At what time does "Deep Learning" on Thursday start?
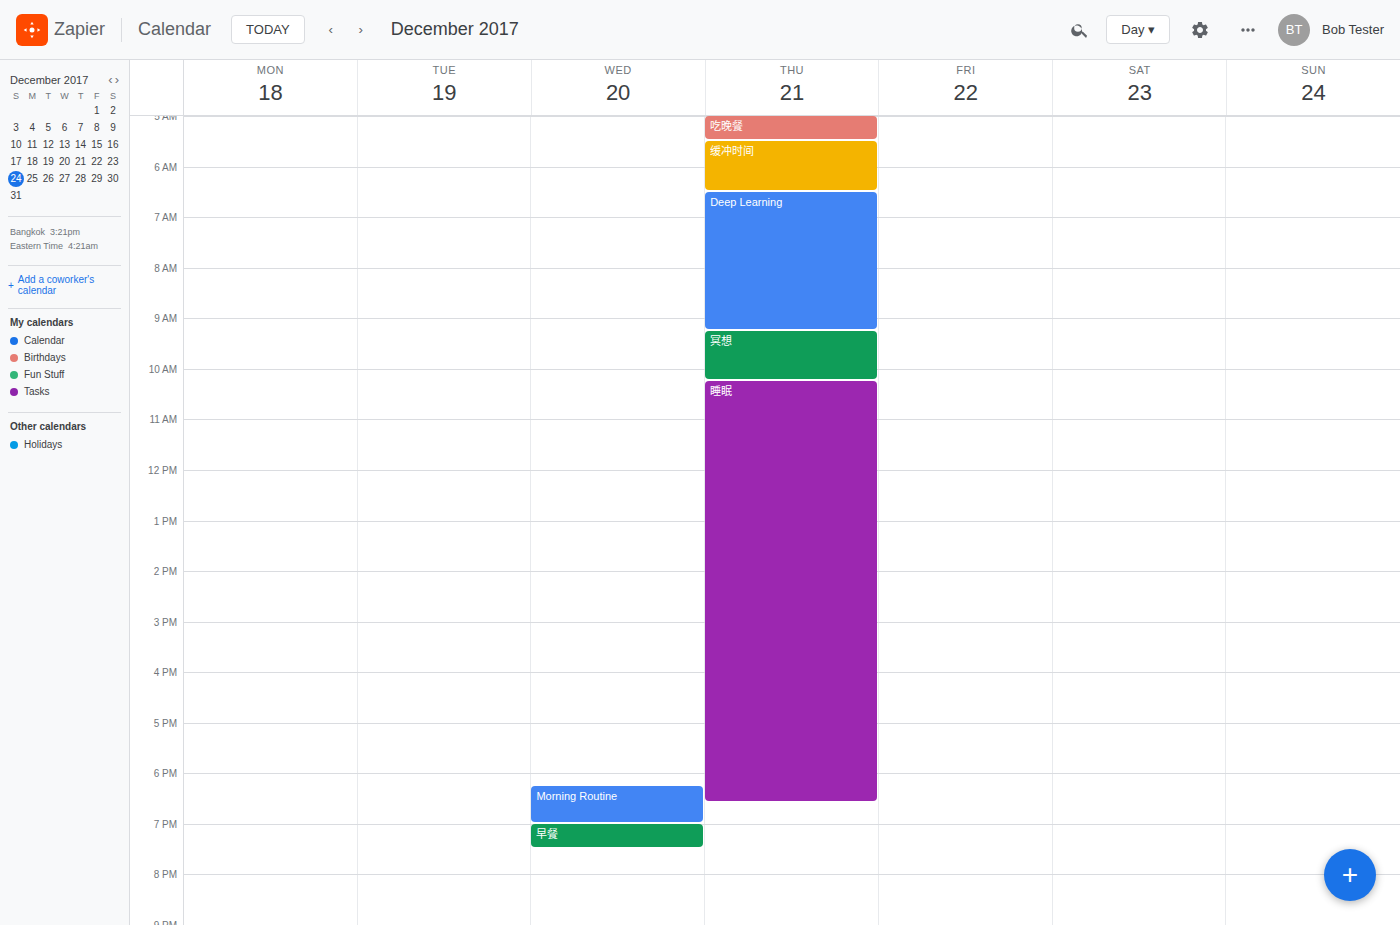
6:30 AM